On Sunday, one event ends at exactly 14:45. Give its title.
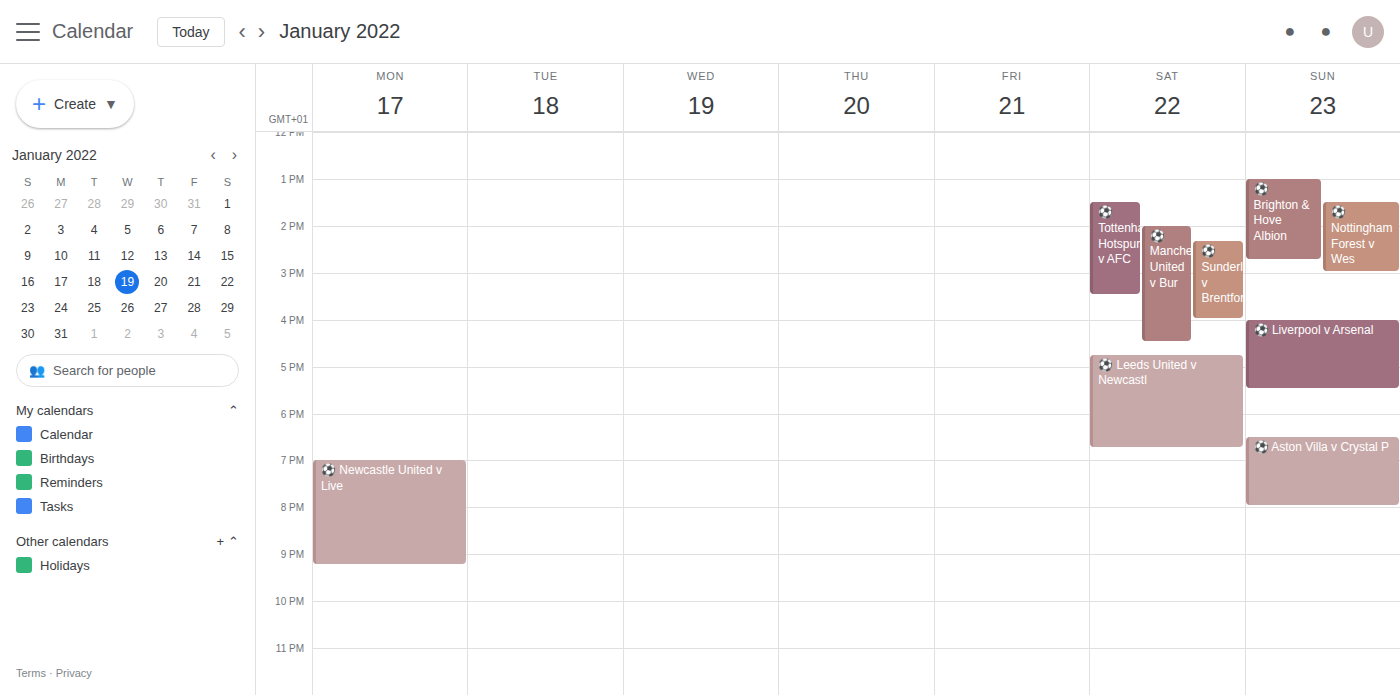
"⚽️ Brighton & Hove Albion"